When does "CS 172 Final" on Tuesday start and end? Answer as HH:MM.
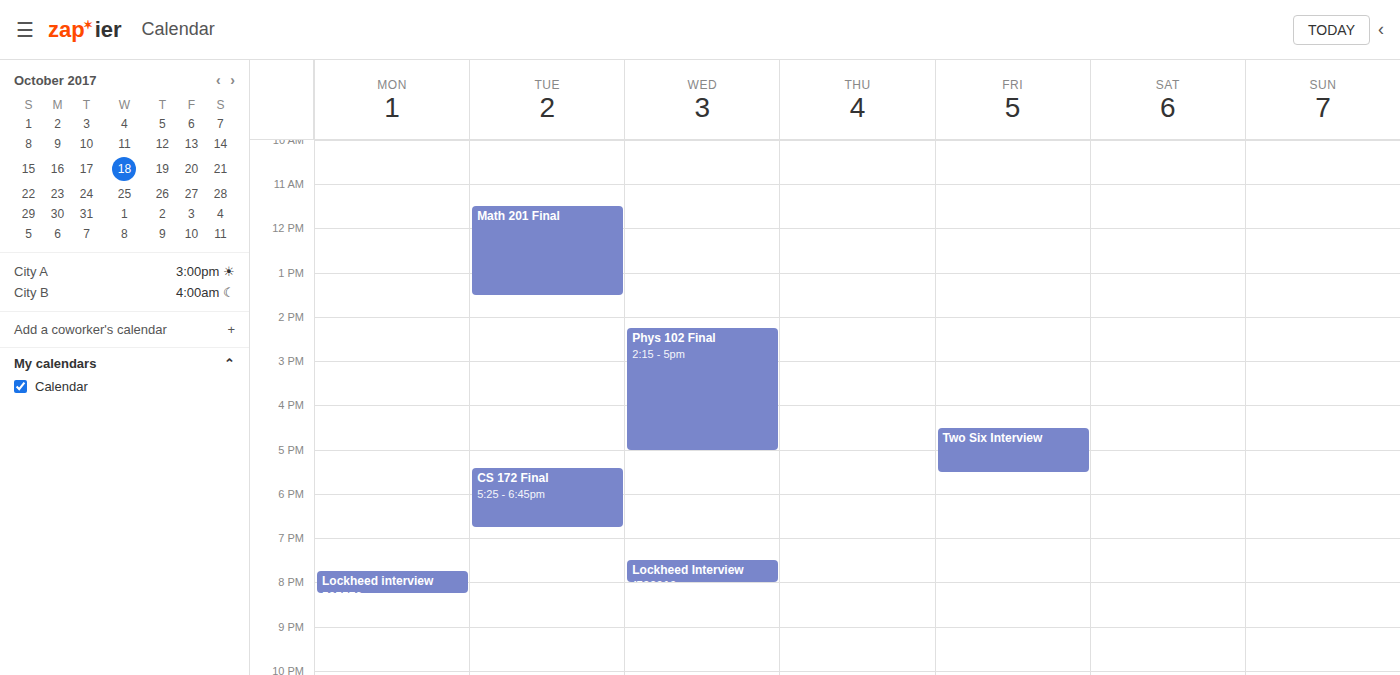
17:25 to 18:45